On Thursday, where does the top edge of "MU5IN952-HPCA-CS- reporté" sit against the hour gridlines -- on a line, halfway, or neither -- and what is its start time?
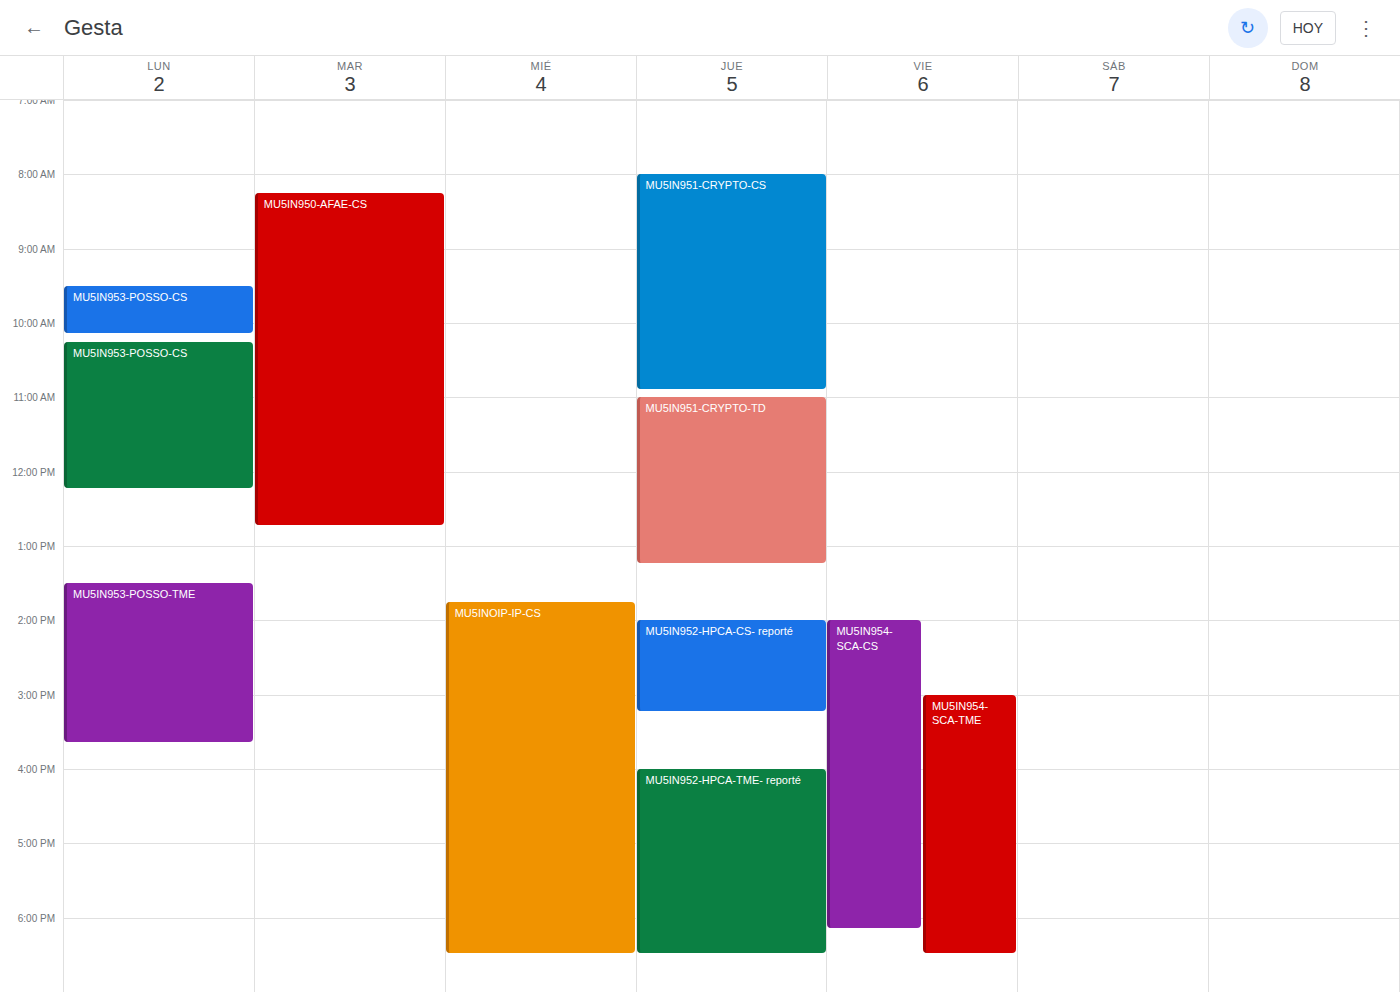
14:00 -- exactly on the 14:00 line.